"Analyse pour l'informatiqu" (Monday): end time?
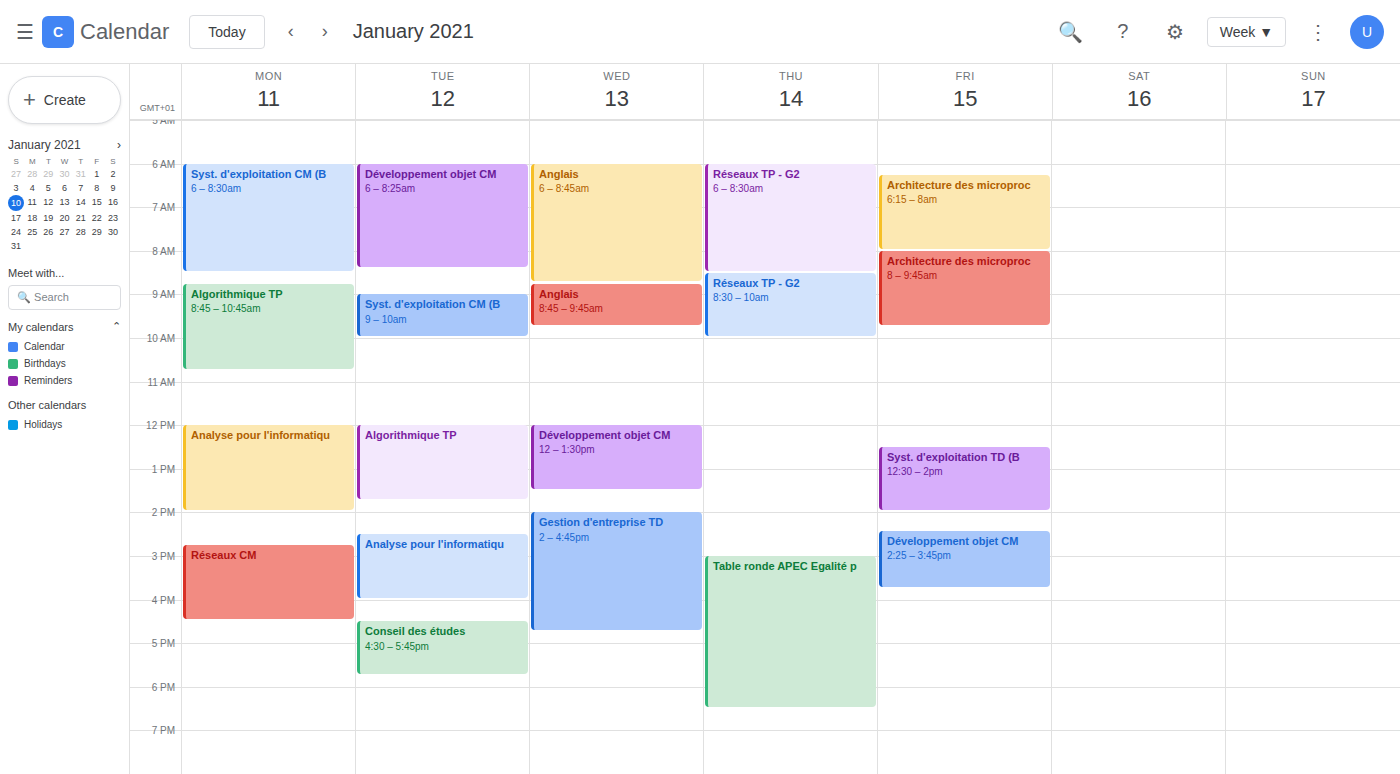
2:00 PM